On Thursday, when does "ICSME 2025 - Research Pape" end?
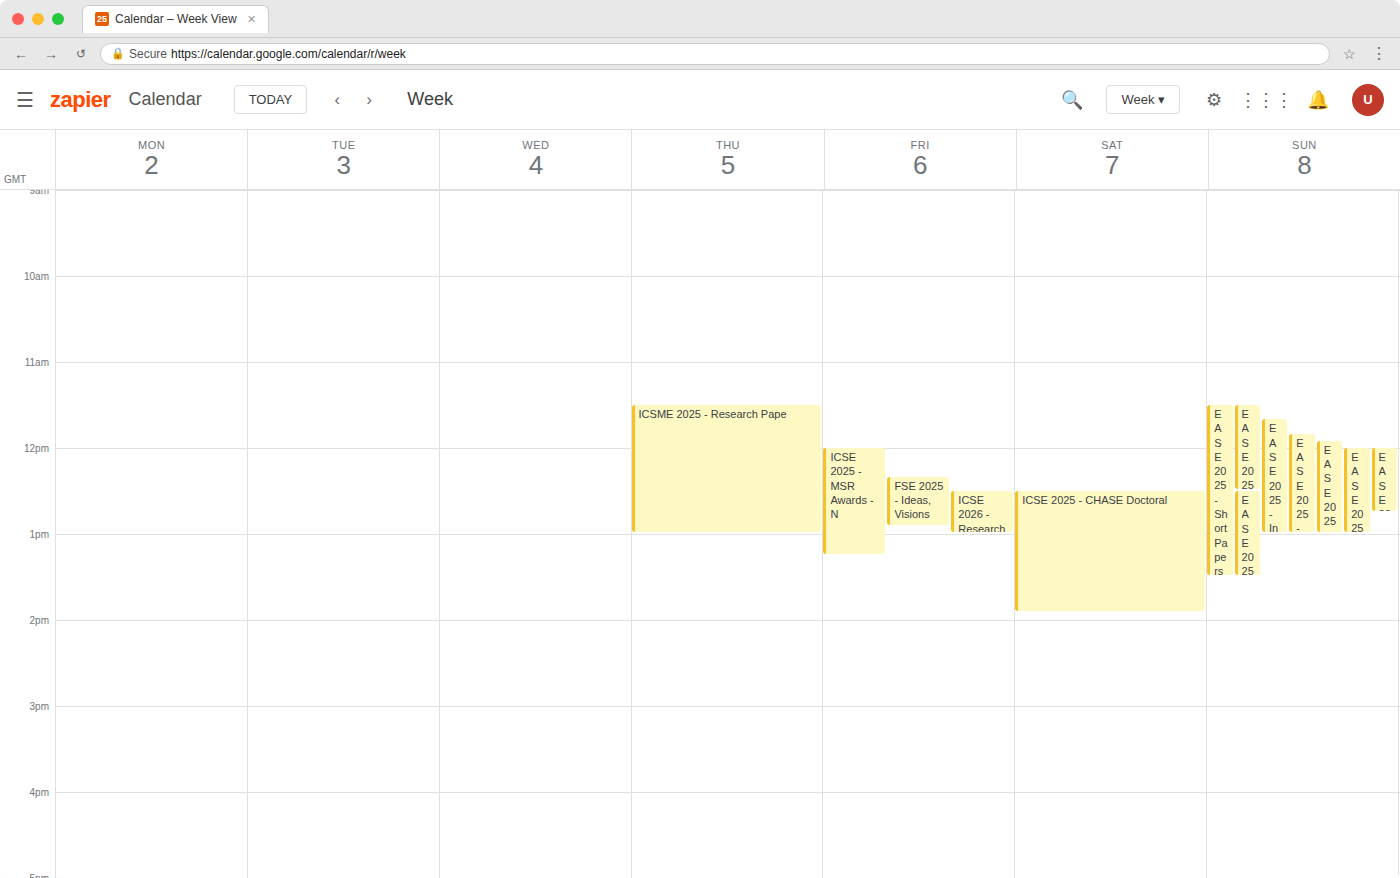
1:00 PM